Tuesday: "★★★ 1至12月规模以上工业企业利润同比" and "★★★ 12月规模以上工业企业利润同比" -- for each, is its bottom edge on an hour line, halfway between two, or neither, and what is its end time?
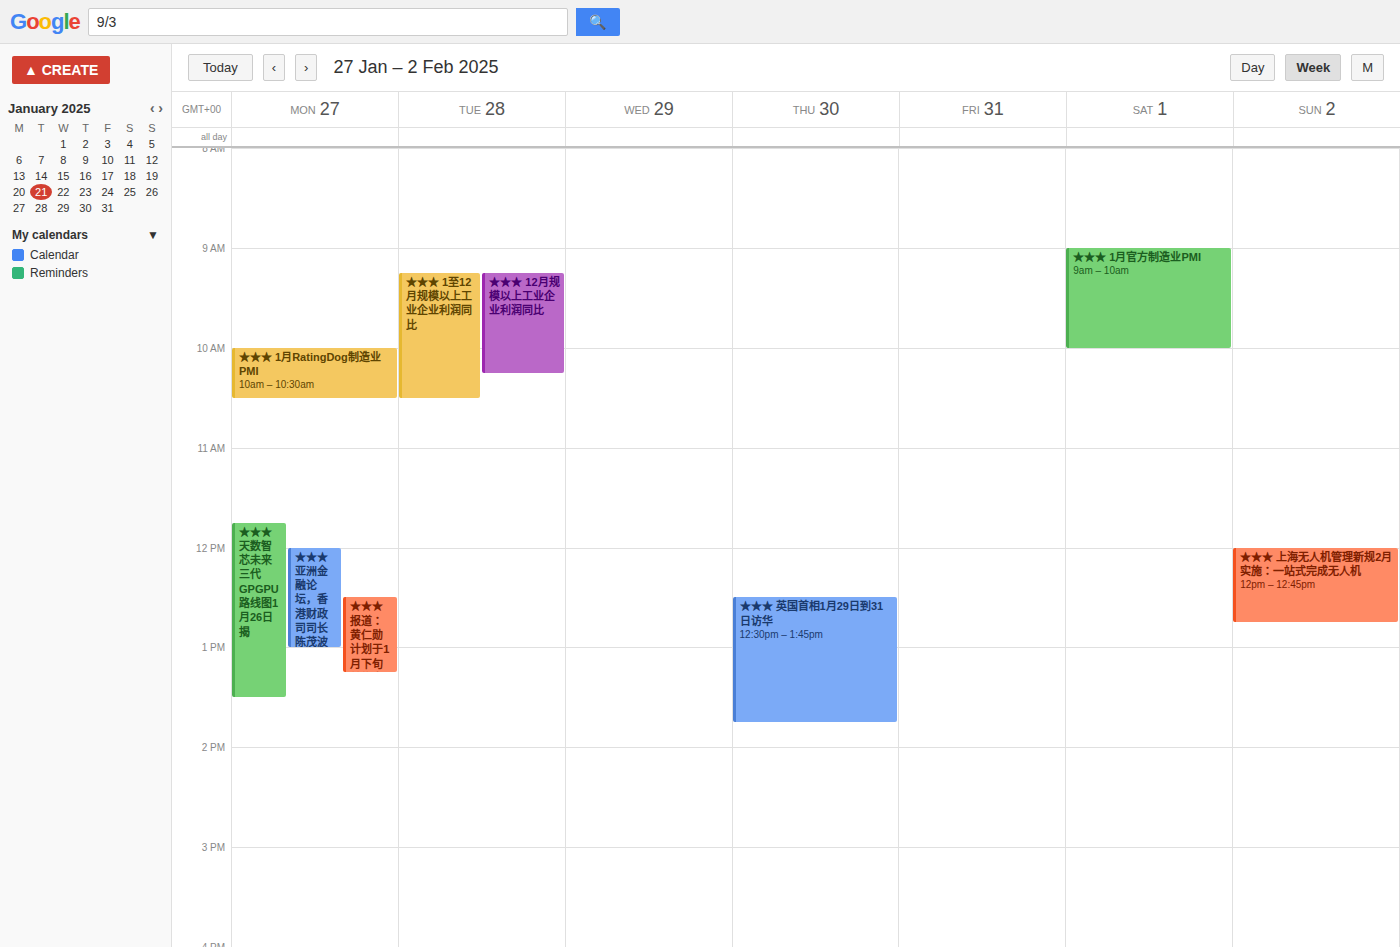
"★★★ 1至12月规模以上工业企业利润同比": 10:30 AM, halfway between the 10 AM and 11 AM lines. "★★★ 12月规模以上工业企业利润同比": 10:15 AM, neither: a quarter of the way from the 10 AM line to the 11 AM line.